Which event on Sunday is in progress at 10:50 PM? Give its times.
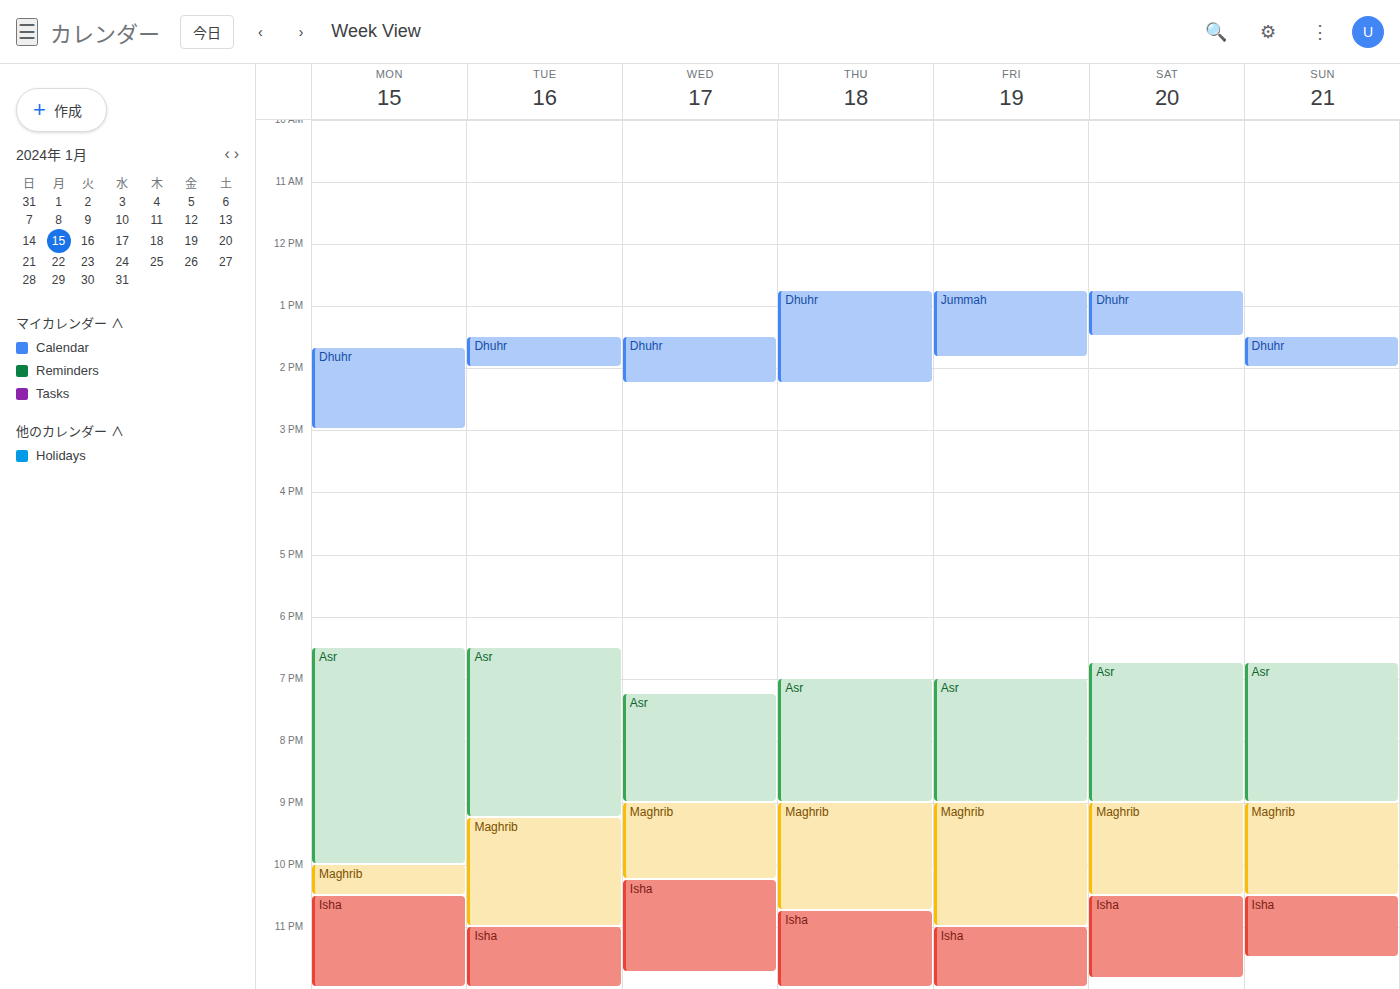
"Isha", 10:30 PM to 11:30 PM